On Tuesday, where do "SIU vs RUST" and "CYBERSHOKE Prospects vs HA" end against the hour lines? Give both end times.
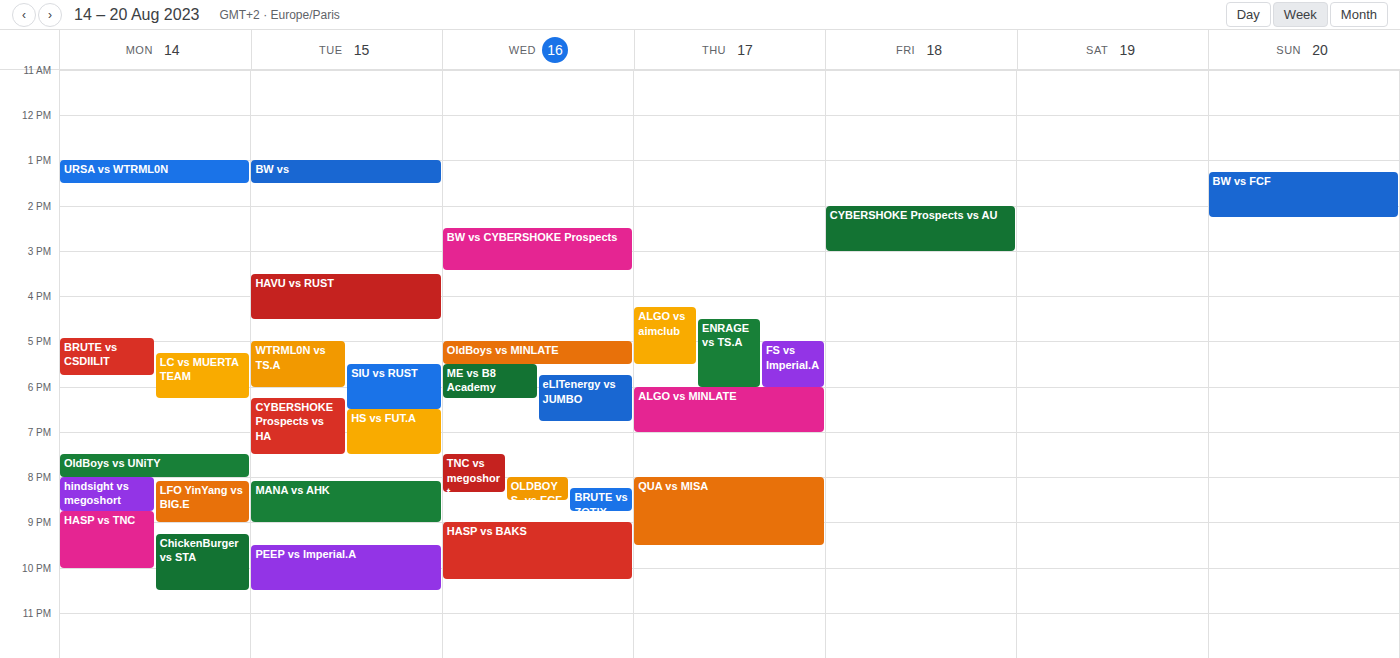
"SIU vs RUST": 6:30 PM, halfway between the 6 PM and 7 PM lines. "CYBERSHOKE Prospects vs HA": 7:30 PM, halfway between the 7 PM and 8 PM lines.